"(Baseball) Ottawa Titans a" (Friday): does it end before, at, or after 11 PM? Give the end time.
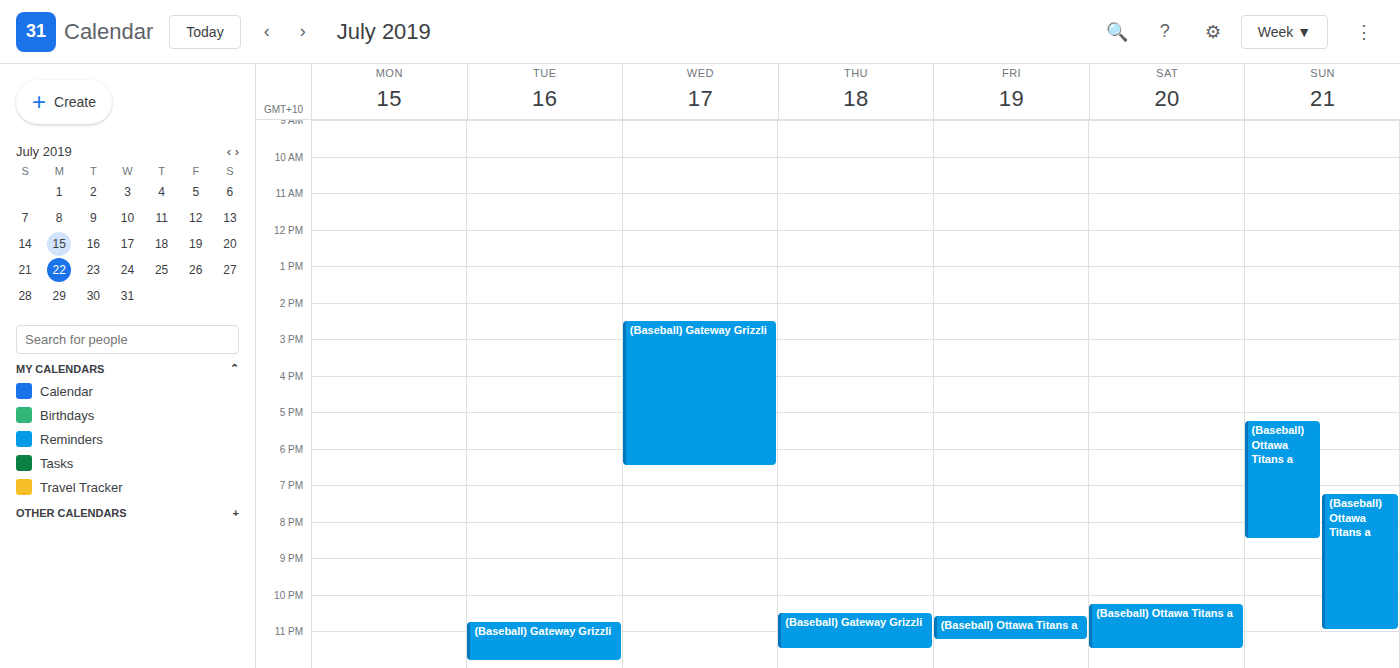
11:15 PM -- after 11 PM, 15 minutes below the 11 PM line.